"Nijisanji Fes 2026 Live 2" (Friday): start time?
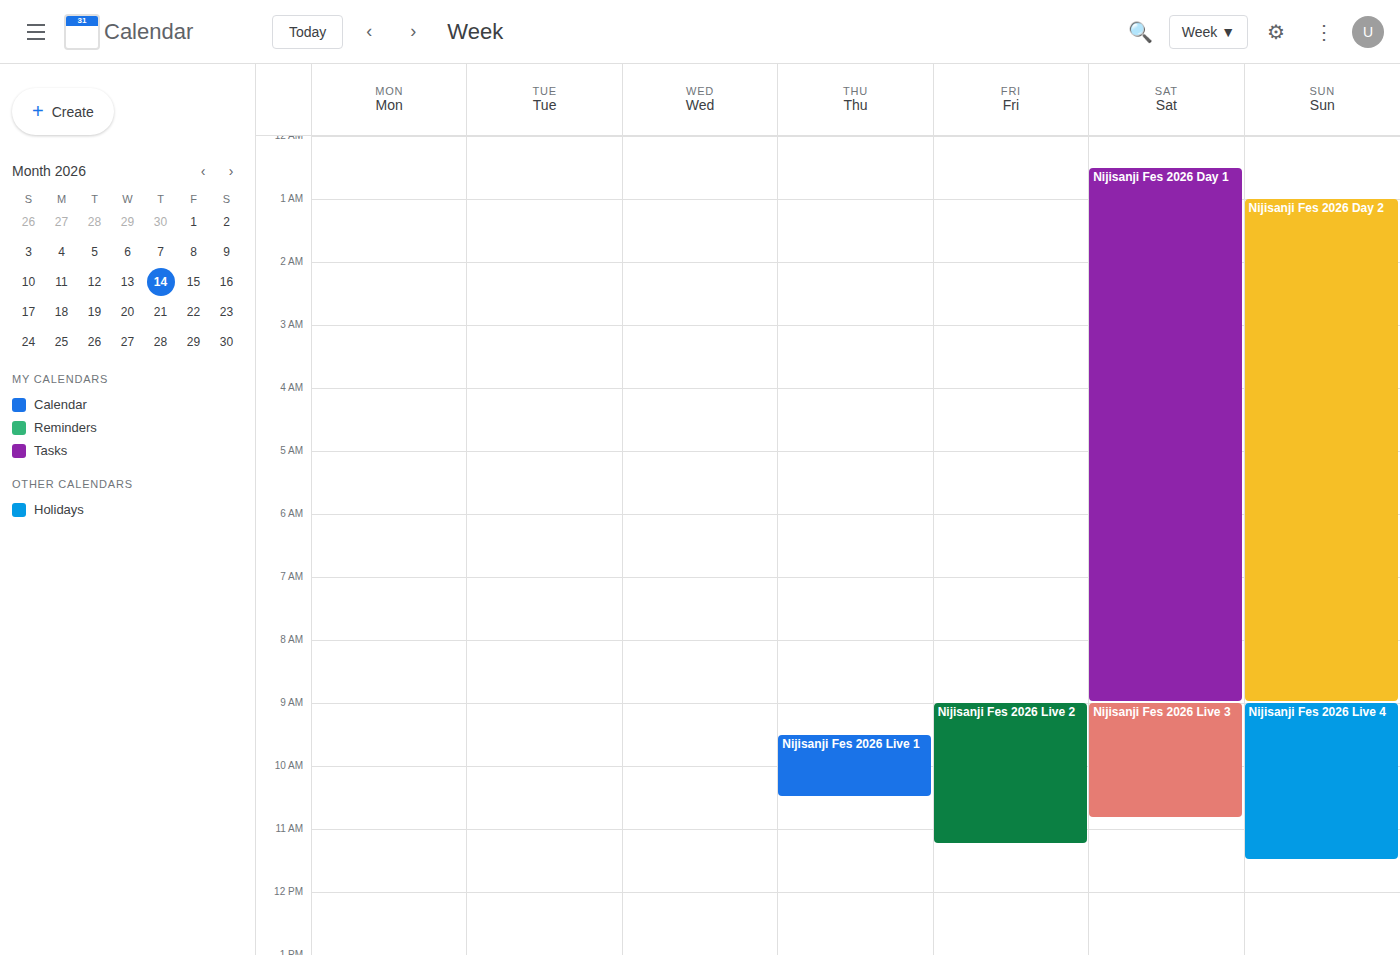
9:00 AM